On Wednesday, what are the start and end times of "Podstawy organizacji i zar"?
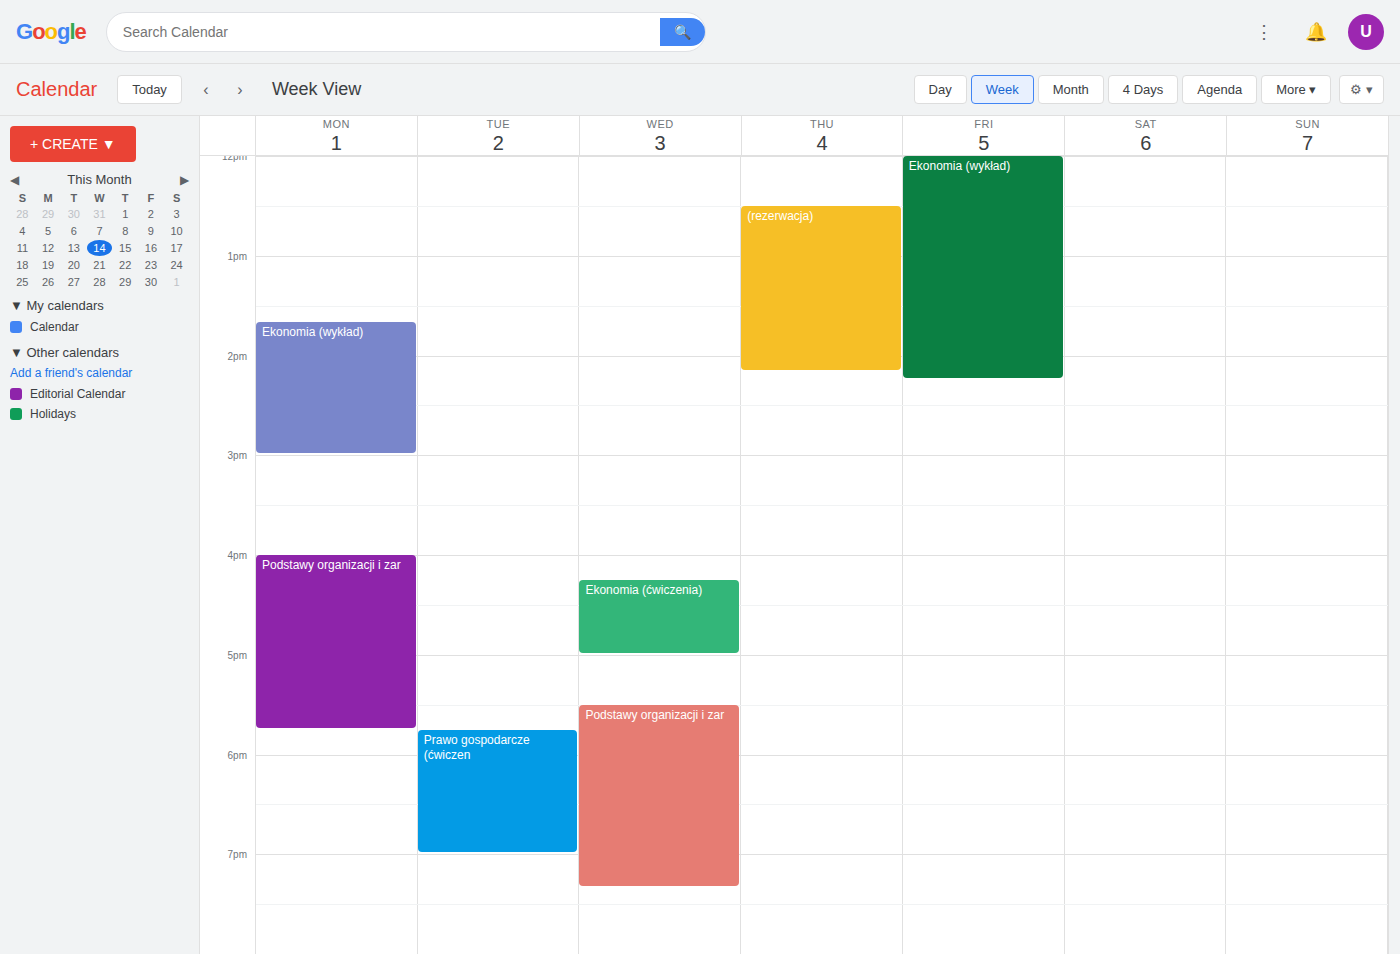
5:30 PM to 7:20 PM